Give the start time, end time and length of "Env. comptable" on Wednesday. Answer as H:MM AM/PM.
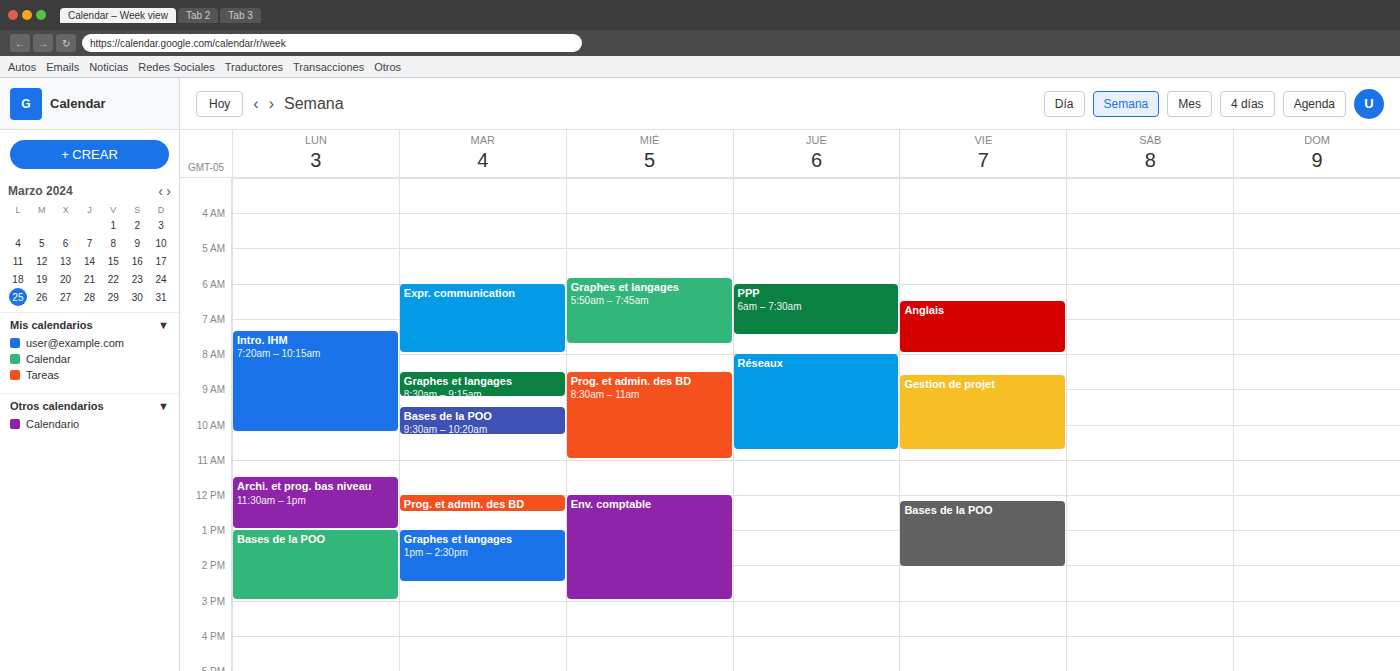
12:00 PM to 3:00 PM, 3 hours